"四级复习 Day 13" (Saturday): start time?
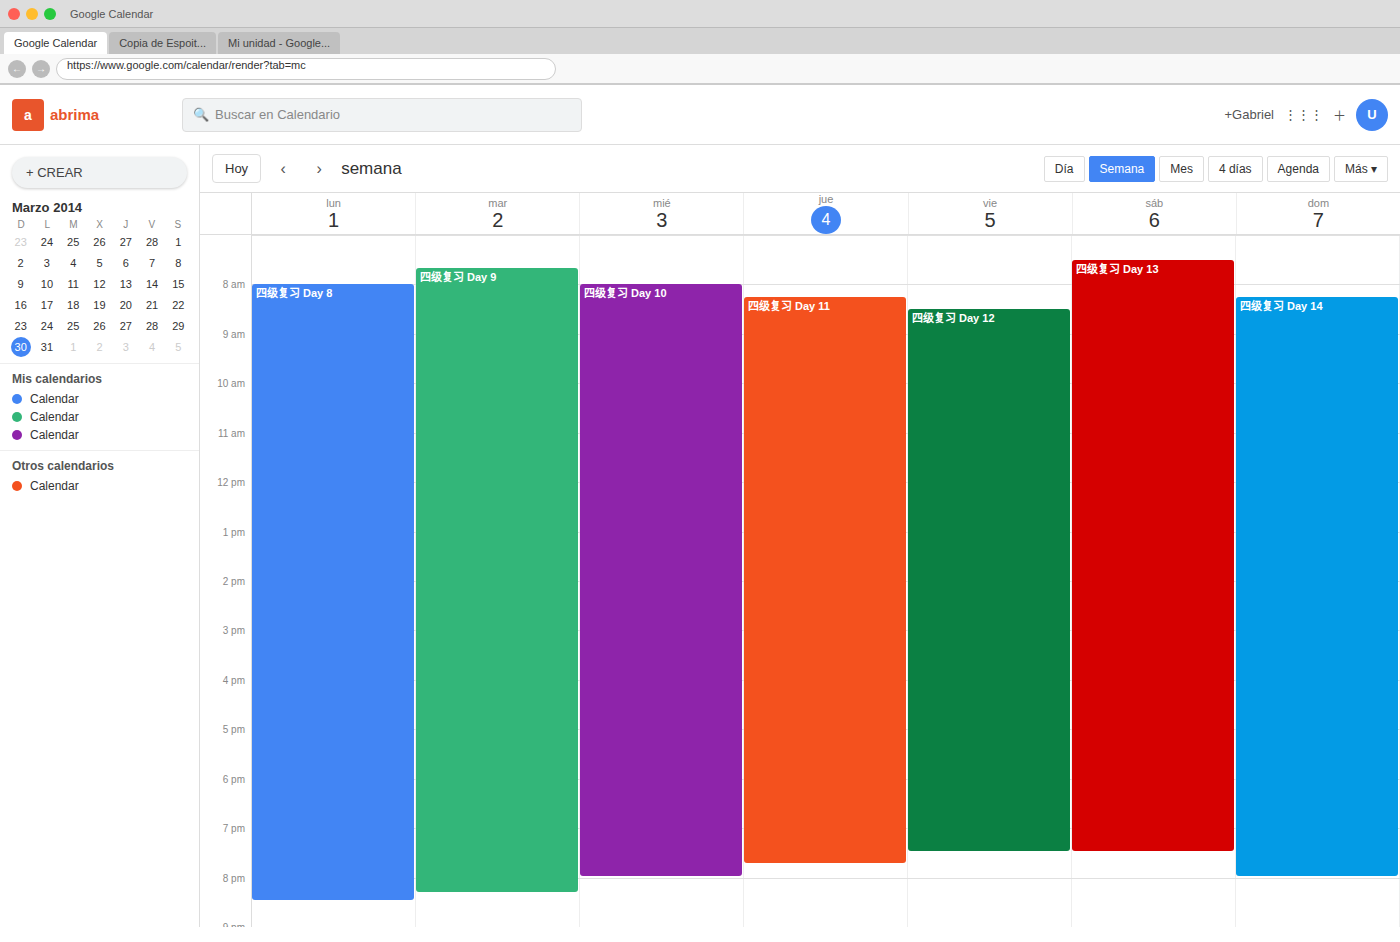
7:30 AM